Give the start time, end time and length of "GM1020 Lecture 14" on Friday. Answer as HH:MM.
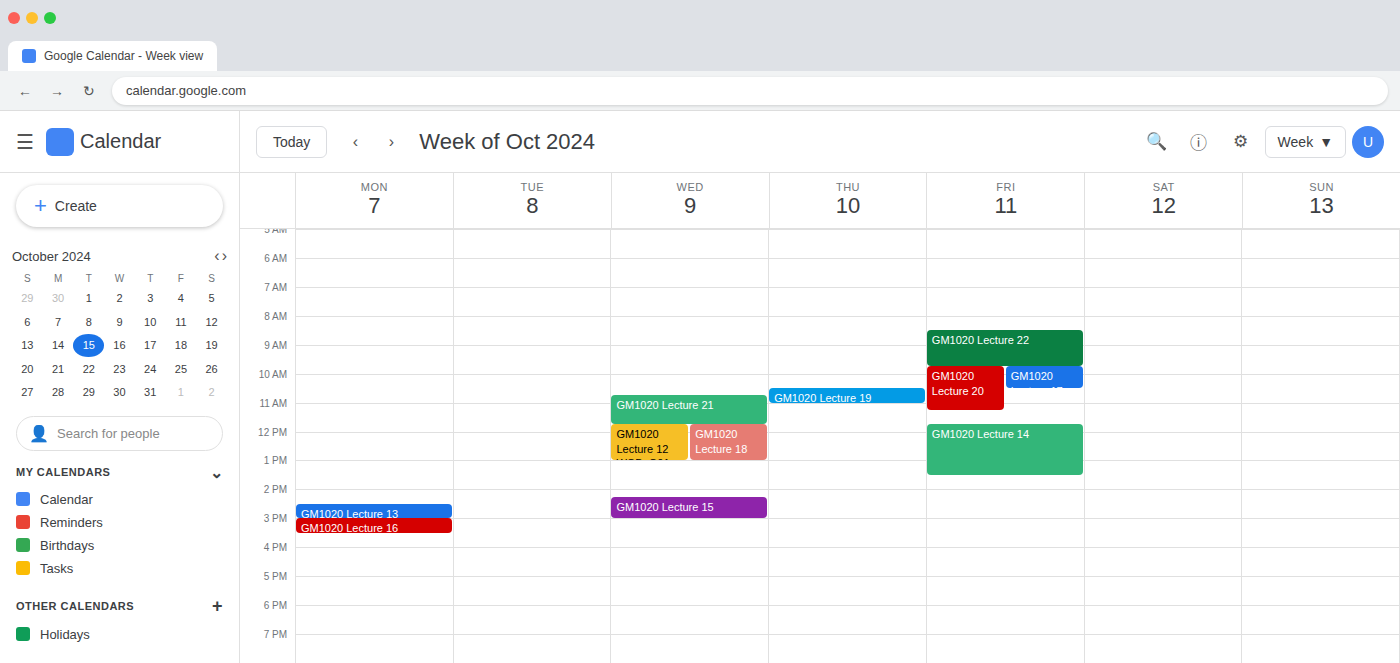
11:45 to 13:30, 1 hour 45 minutes